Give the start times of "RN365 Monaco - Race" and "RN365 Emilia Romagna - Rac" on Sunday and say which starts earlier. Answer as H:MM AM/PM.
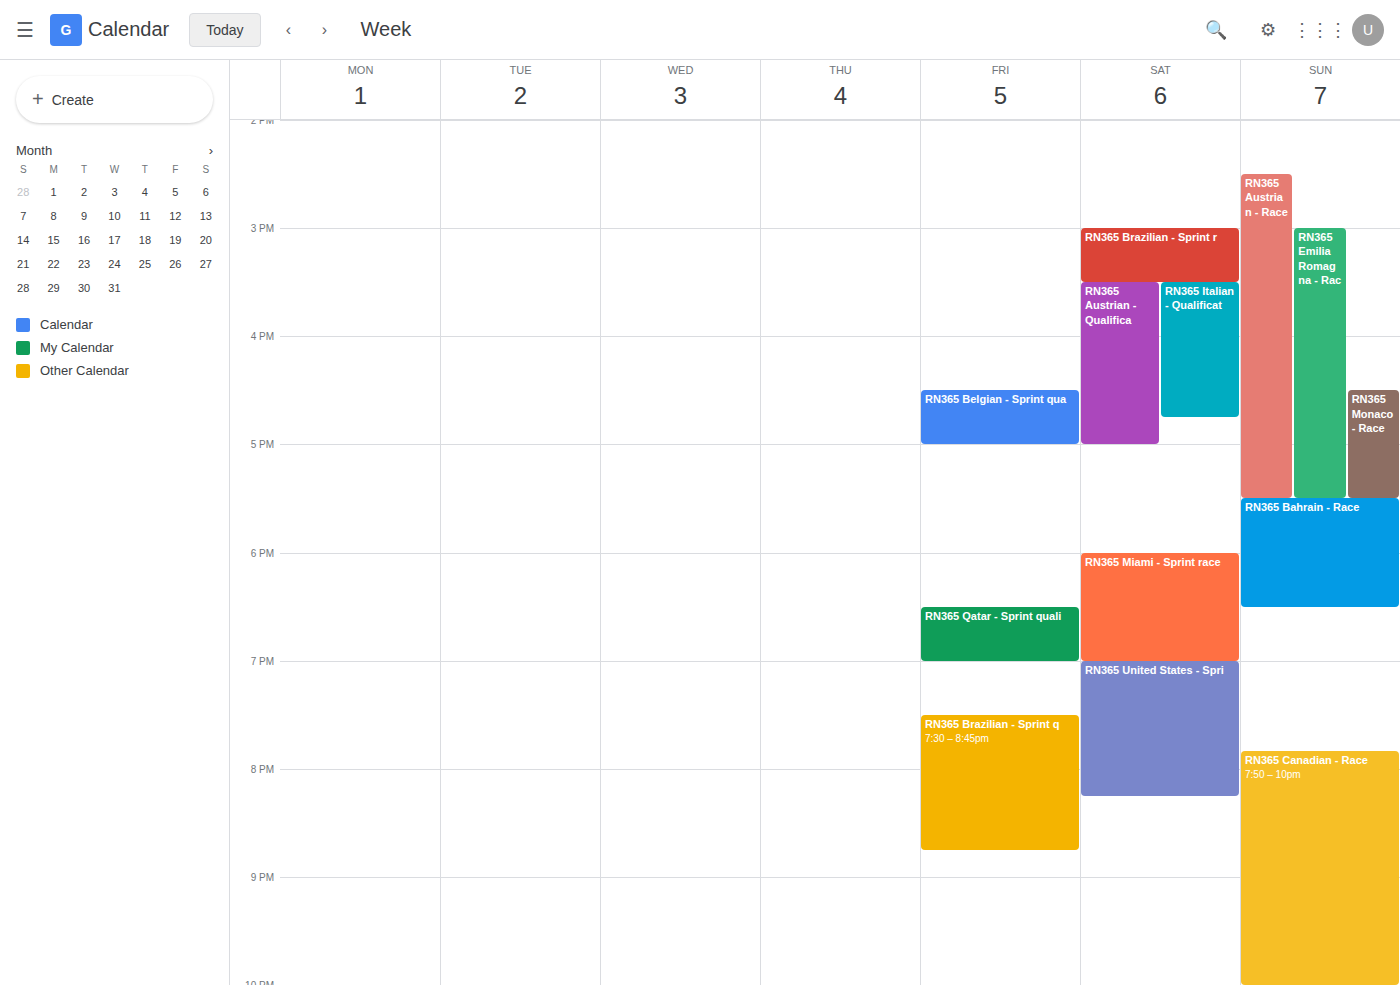
"RN365 Emilia Romagna - Rac" 3:00 PM; "RN365 Monaco - Race" 4:30 PM.